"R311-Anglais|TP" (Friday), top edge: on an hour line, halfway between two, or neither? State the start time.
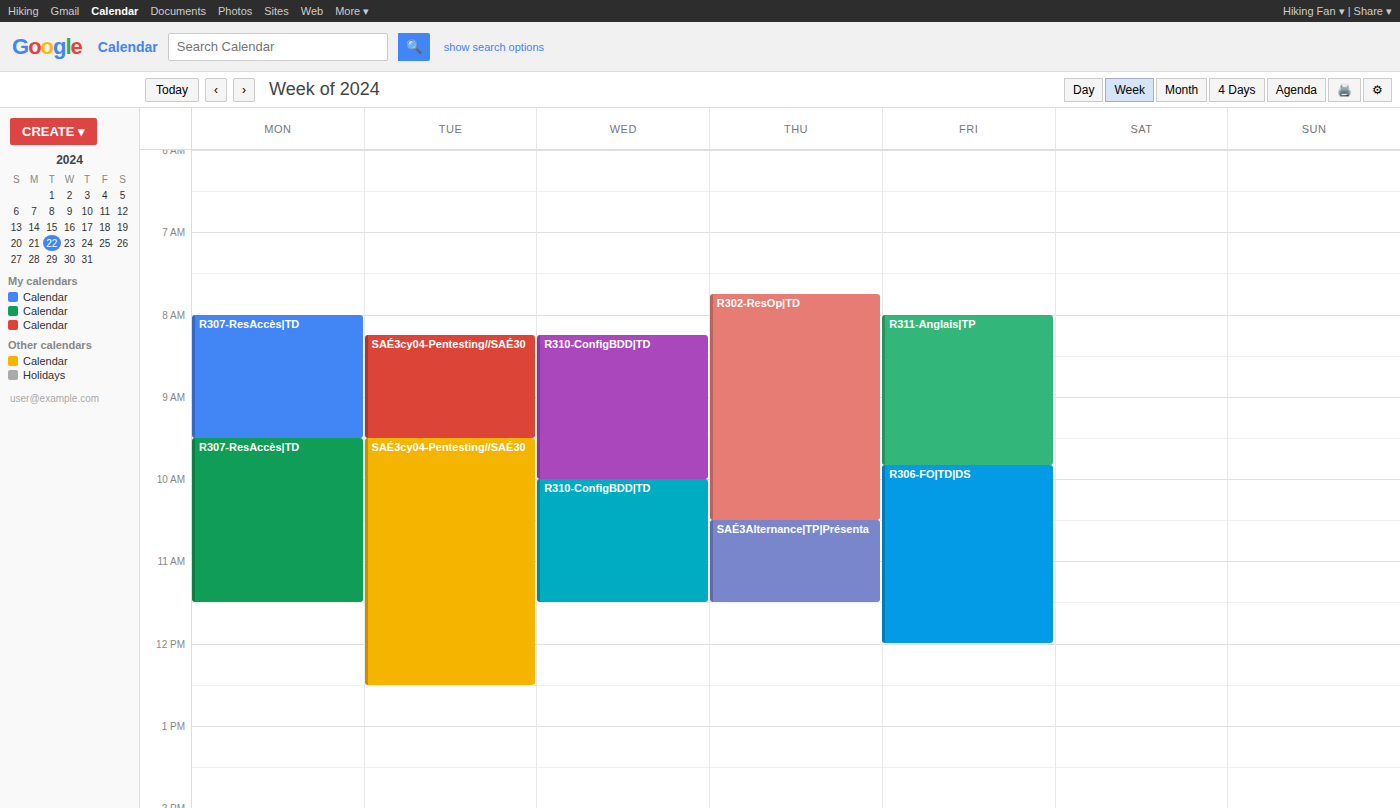
8:00 AM -- exactly on the 8 AM line.